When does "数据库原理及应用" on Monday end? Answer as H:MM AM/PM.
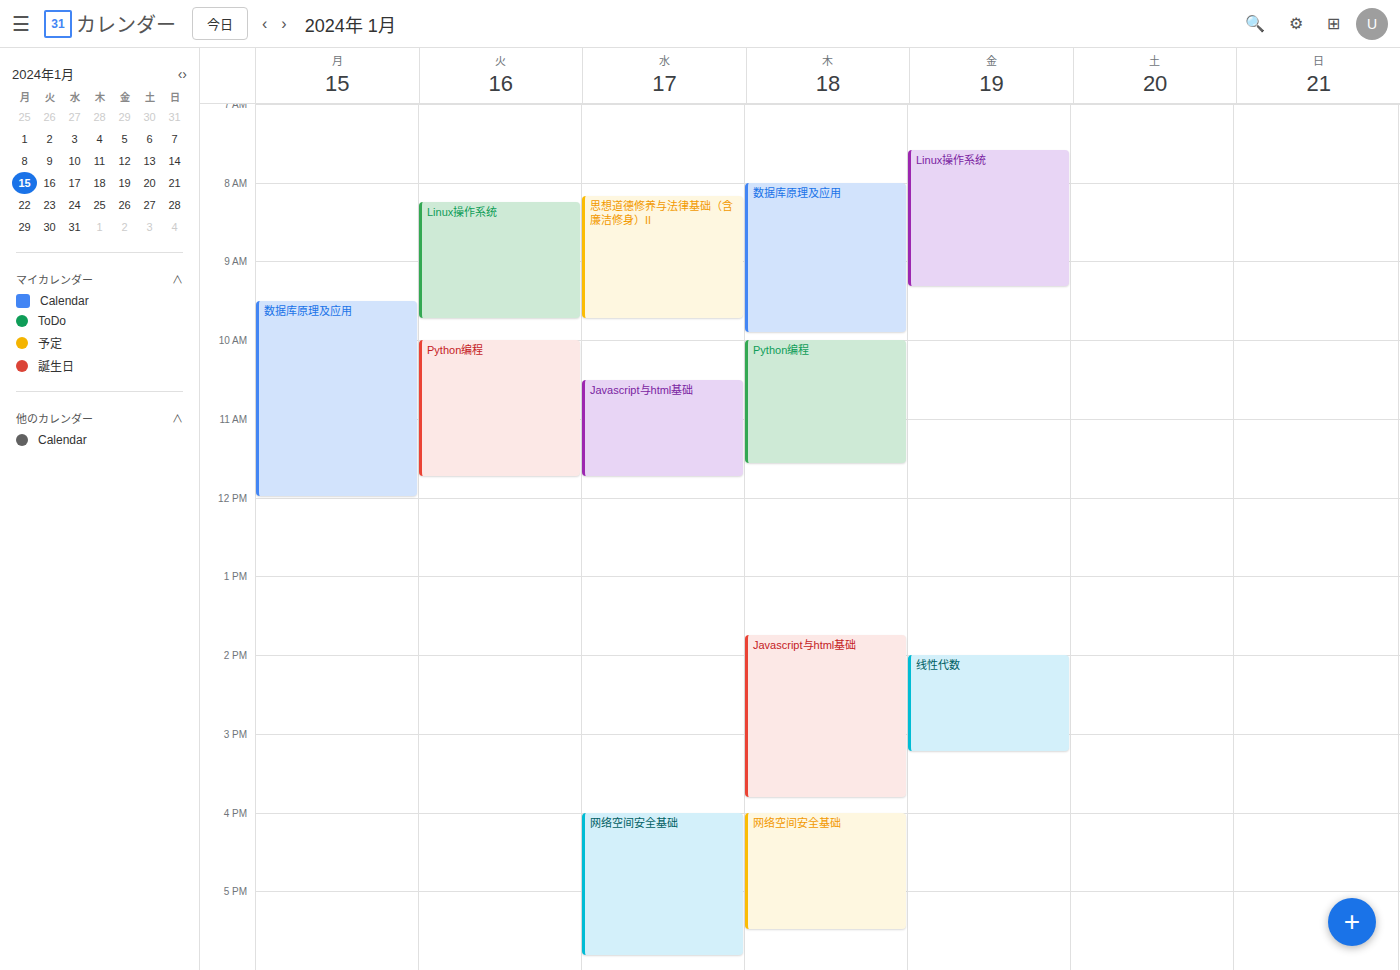
12:00 PM